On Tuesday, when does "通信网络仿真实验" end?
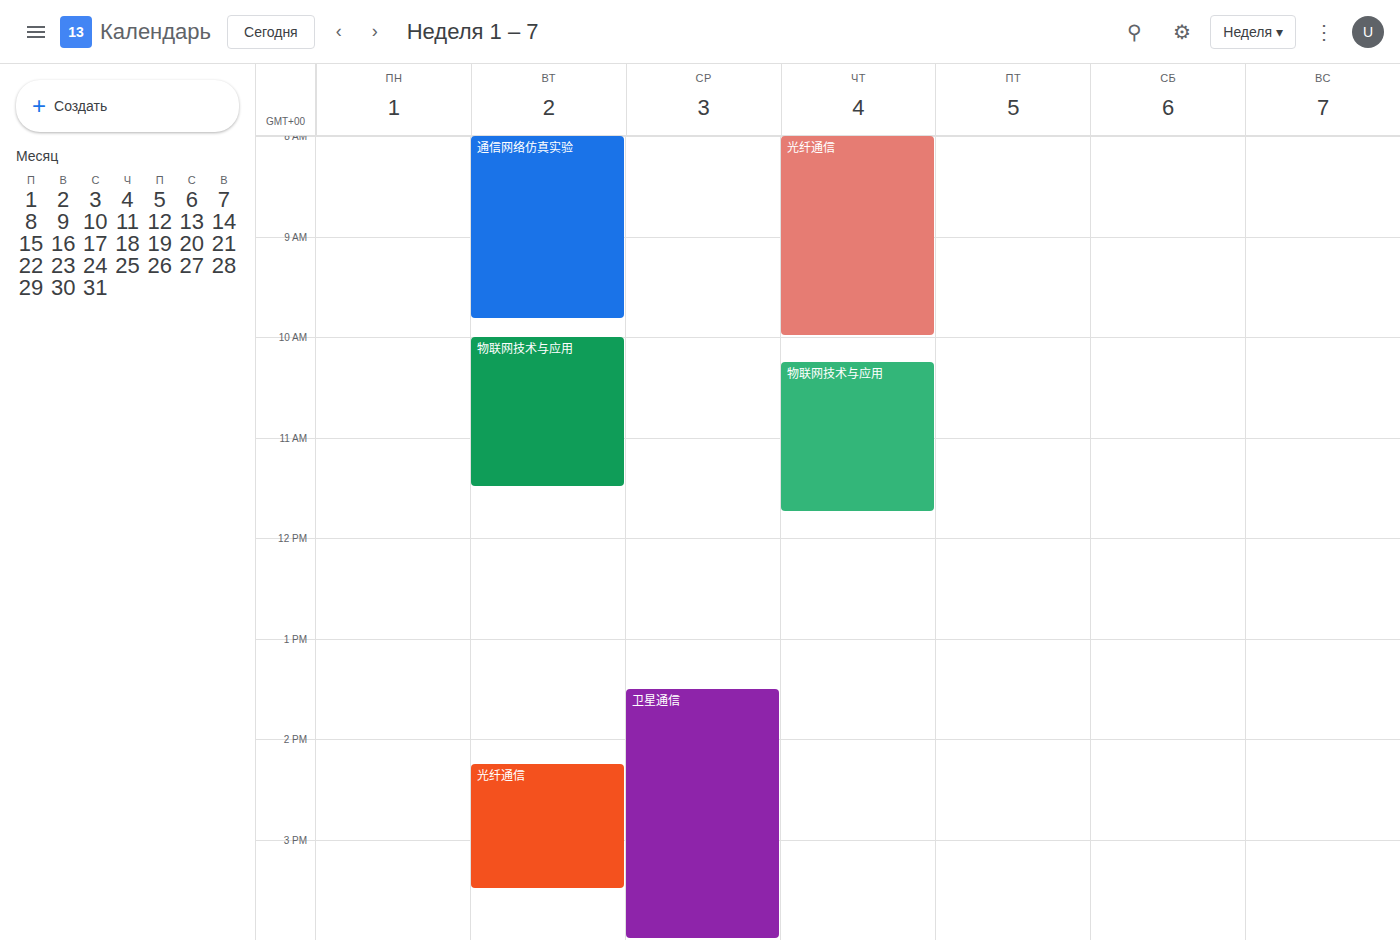
9:50 AM